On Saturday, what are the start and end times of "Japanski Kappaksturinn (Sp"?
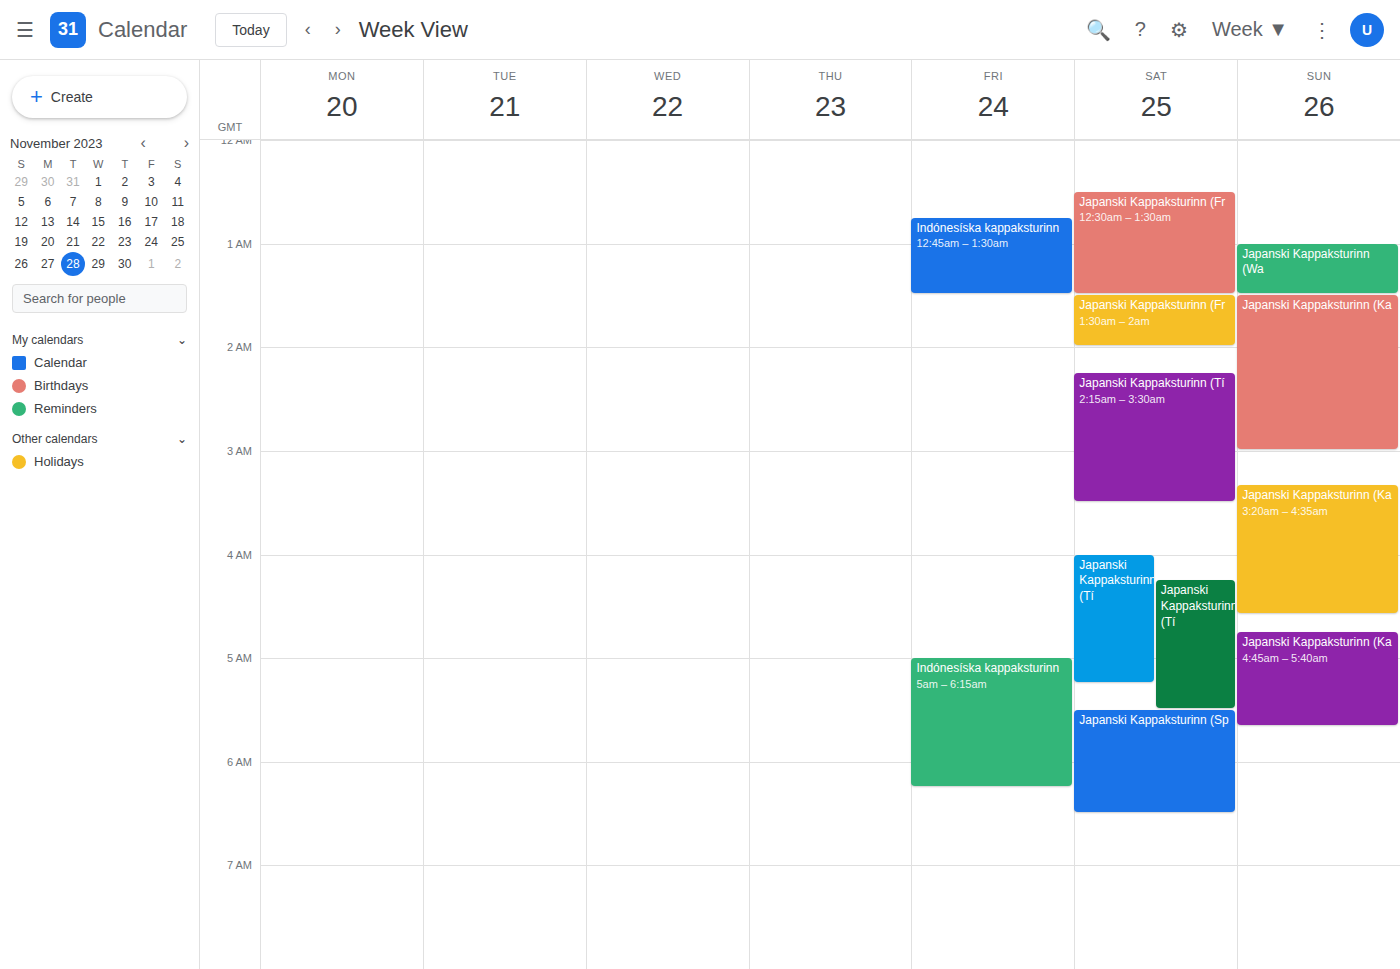
5:30 AM to 6:30 AM